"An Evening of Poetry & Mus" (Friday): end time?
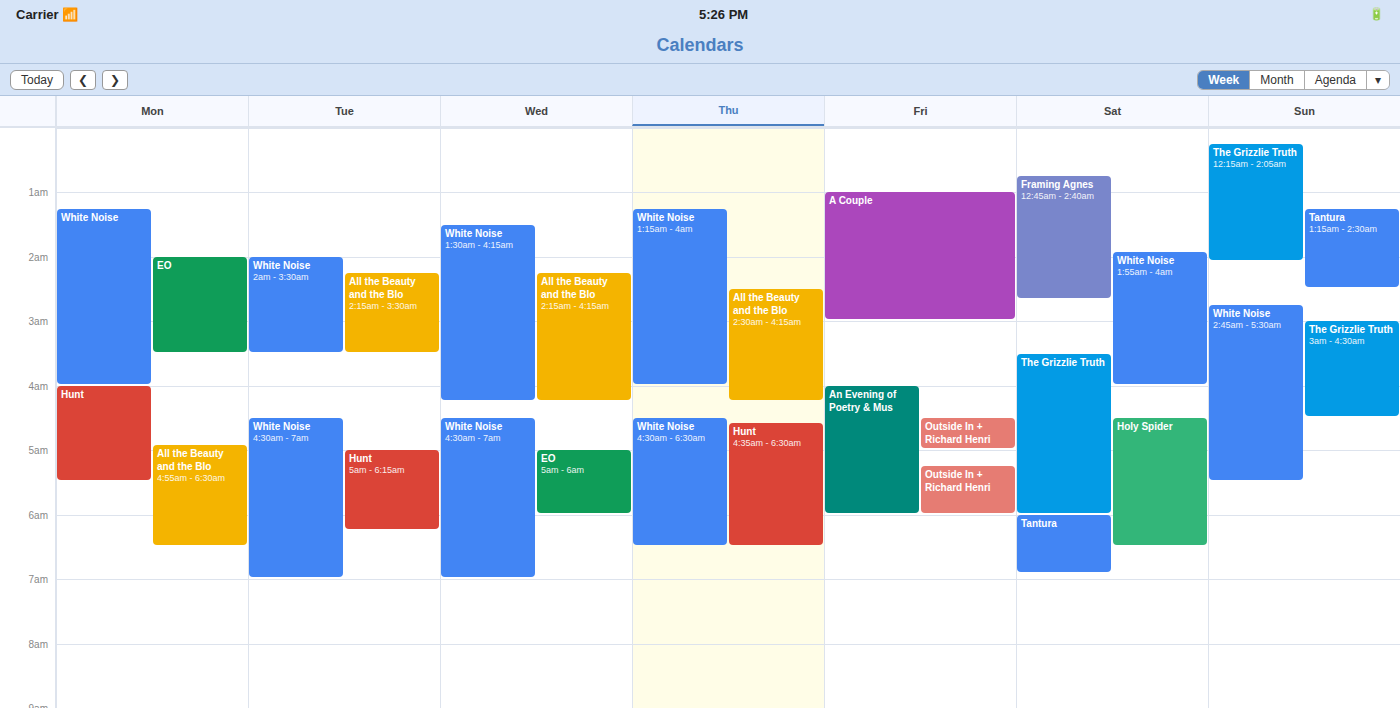
6:00 AM